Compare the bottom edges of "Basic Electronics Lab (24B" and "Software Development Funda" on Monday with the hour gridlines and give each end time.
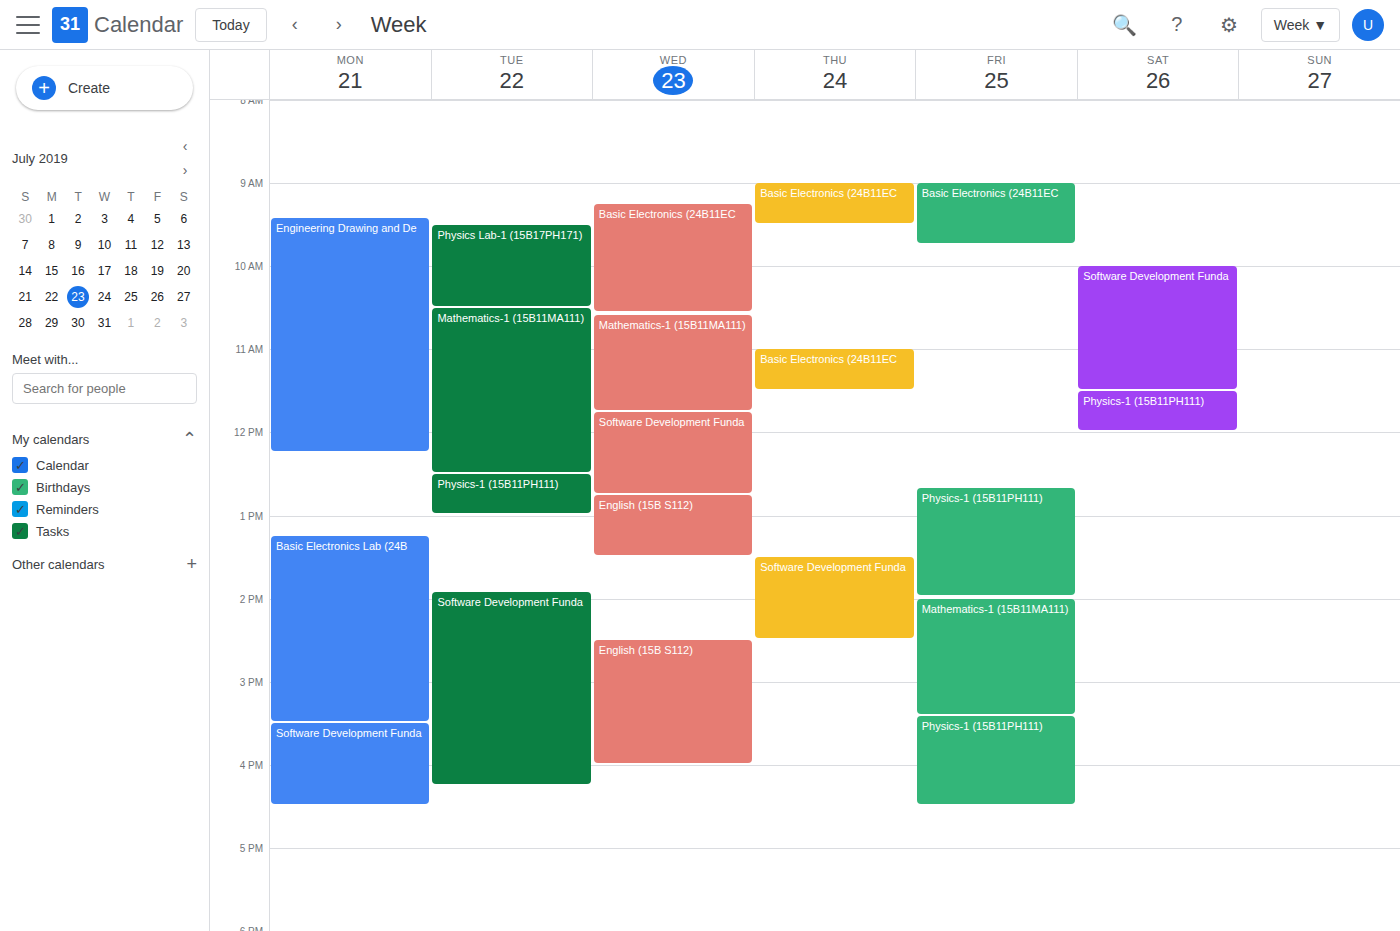
"Basic Electronics Lab (24B": 3:30 PM, halfway between the 3 PM and 4 PM lines. "Software Development Funda": 4:30 PM, halfway between the 4 PM and 5 PM lines.